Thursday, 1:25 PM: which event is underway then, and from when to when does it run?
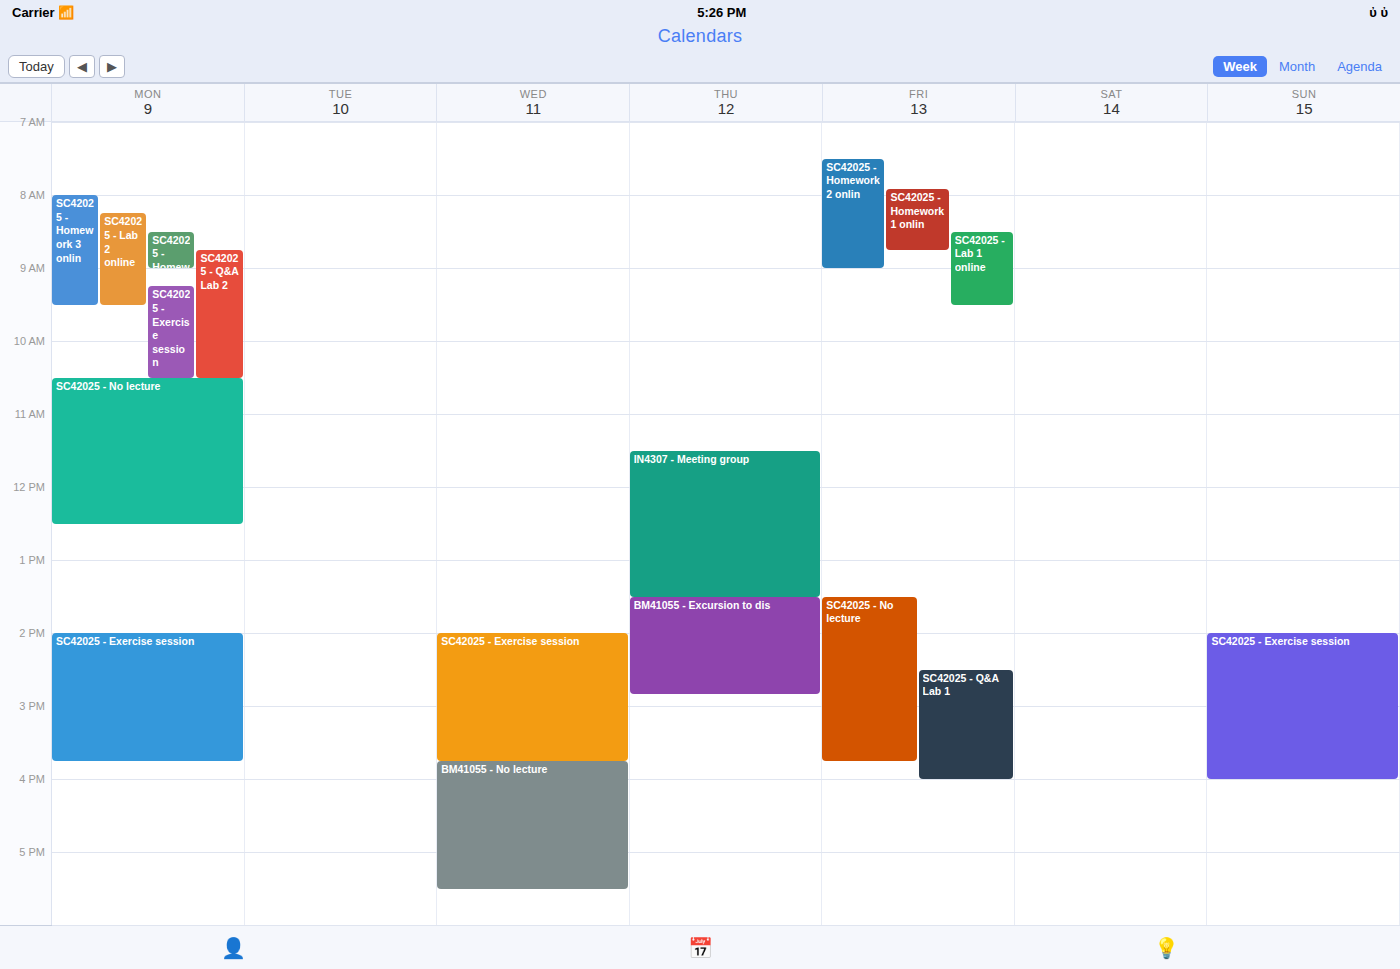
"IN4307 - Meeting group", 11:30 AM to 1:30 PM